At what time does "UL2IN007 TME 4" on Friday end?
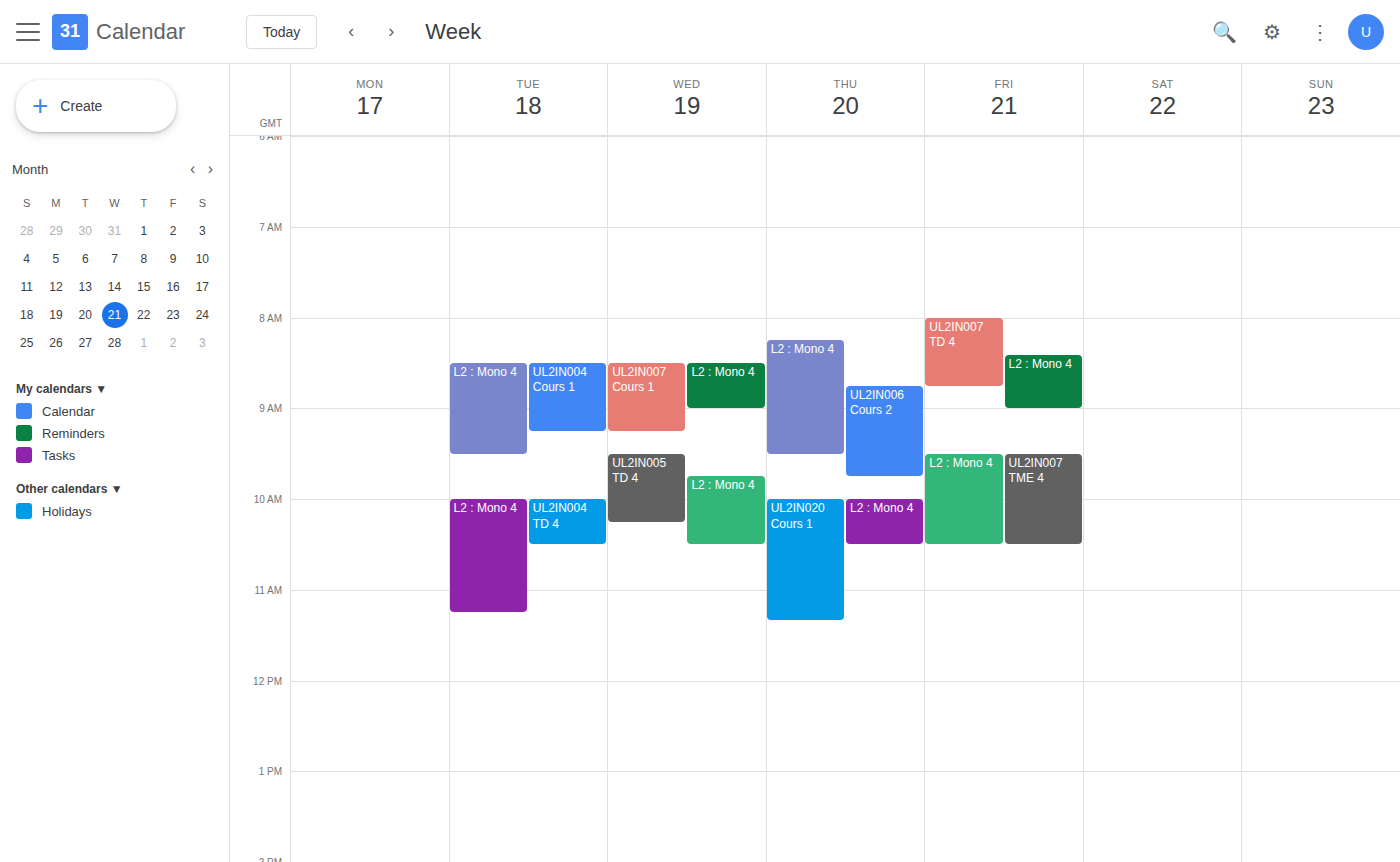
10:30 AM